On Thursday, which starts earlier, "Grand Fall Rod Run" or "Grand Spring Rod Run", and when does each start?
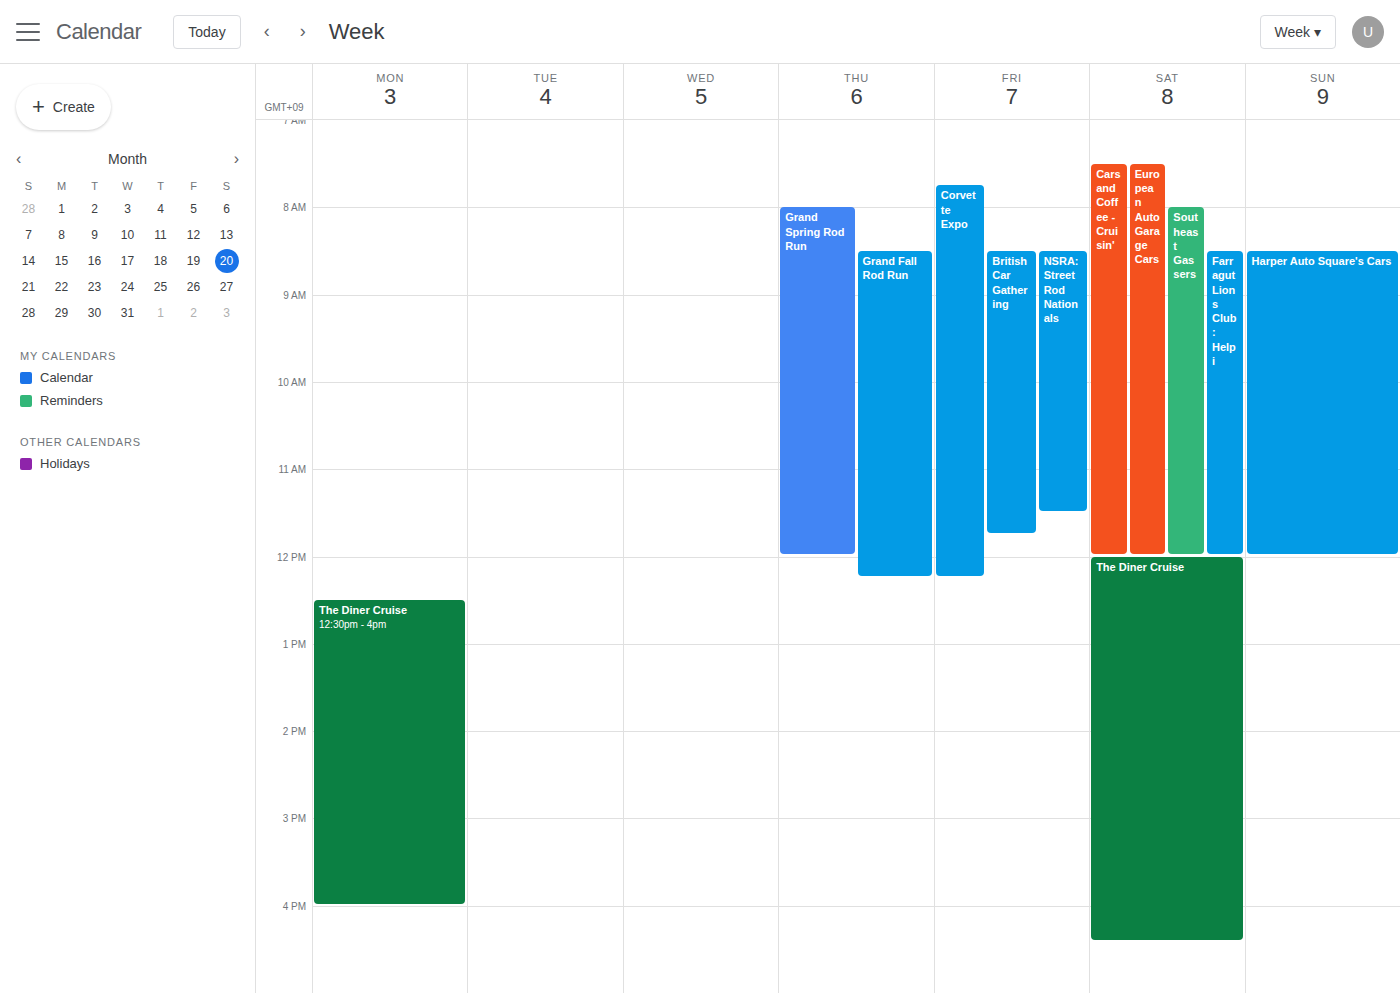
"Grand Spring Rod Run" 8:00 AM; "Grand Fall Rod Run" 8:30 AM.